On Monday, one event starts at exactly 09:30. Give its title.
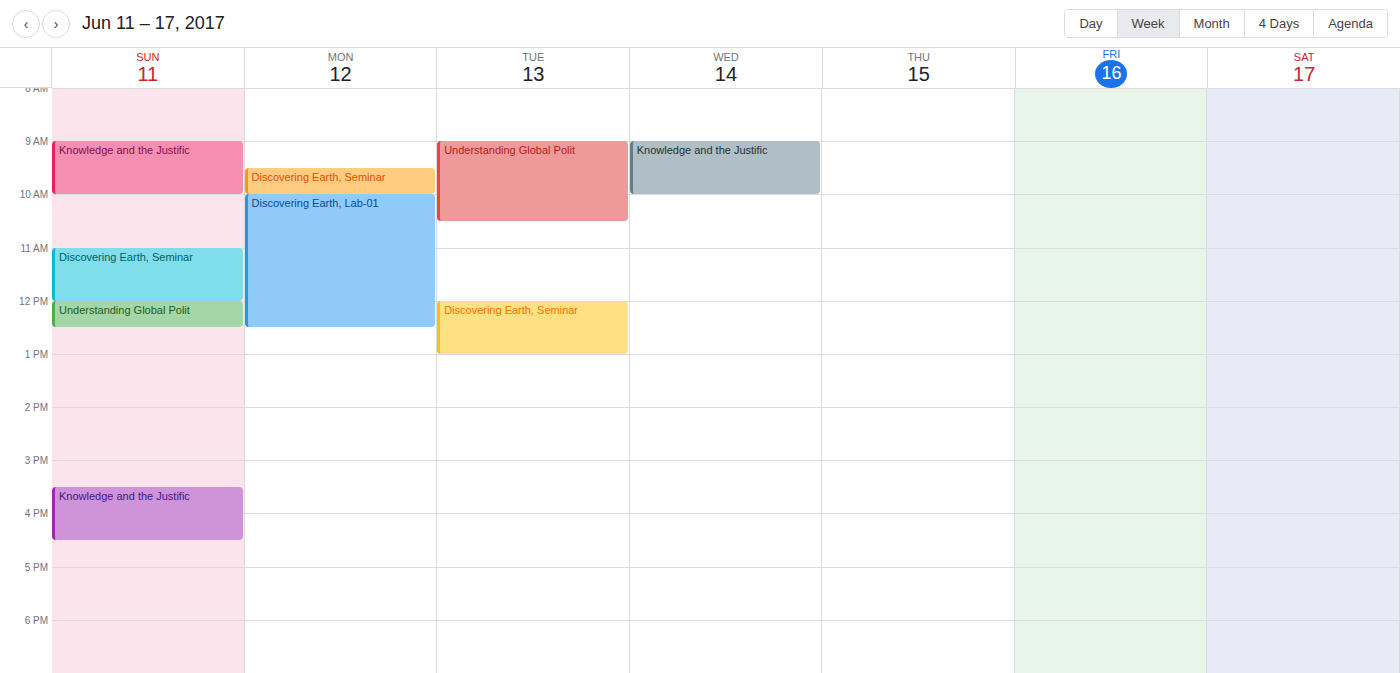
"Discovering Earth, Seminar"